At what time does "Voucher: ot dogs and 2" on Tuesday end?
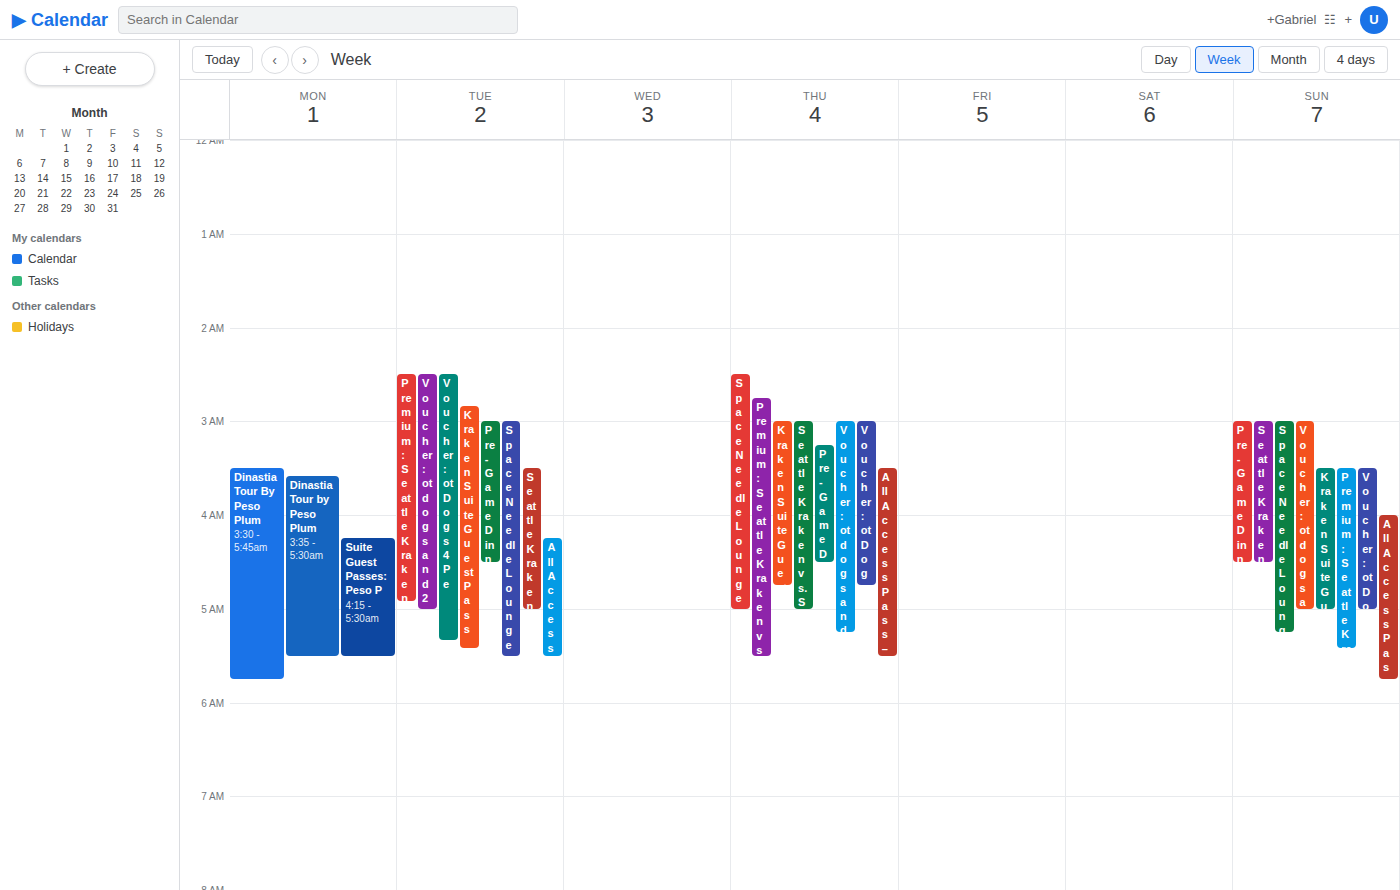
05:00